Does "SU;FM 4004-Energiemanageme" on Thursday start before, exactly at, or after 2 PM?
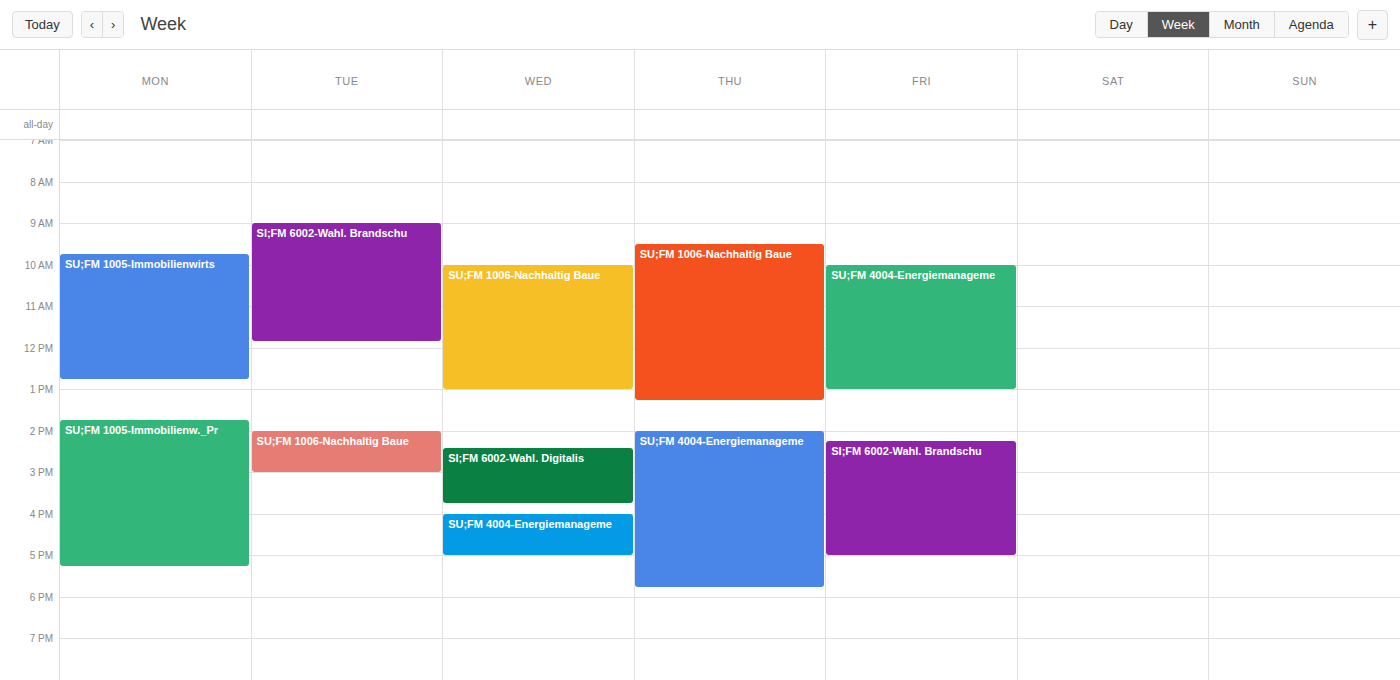
2:00 PM -- exactly at 2 PM, on the 2 PM line.